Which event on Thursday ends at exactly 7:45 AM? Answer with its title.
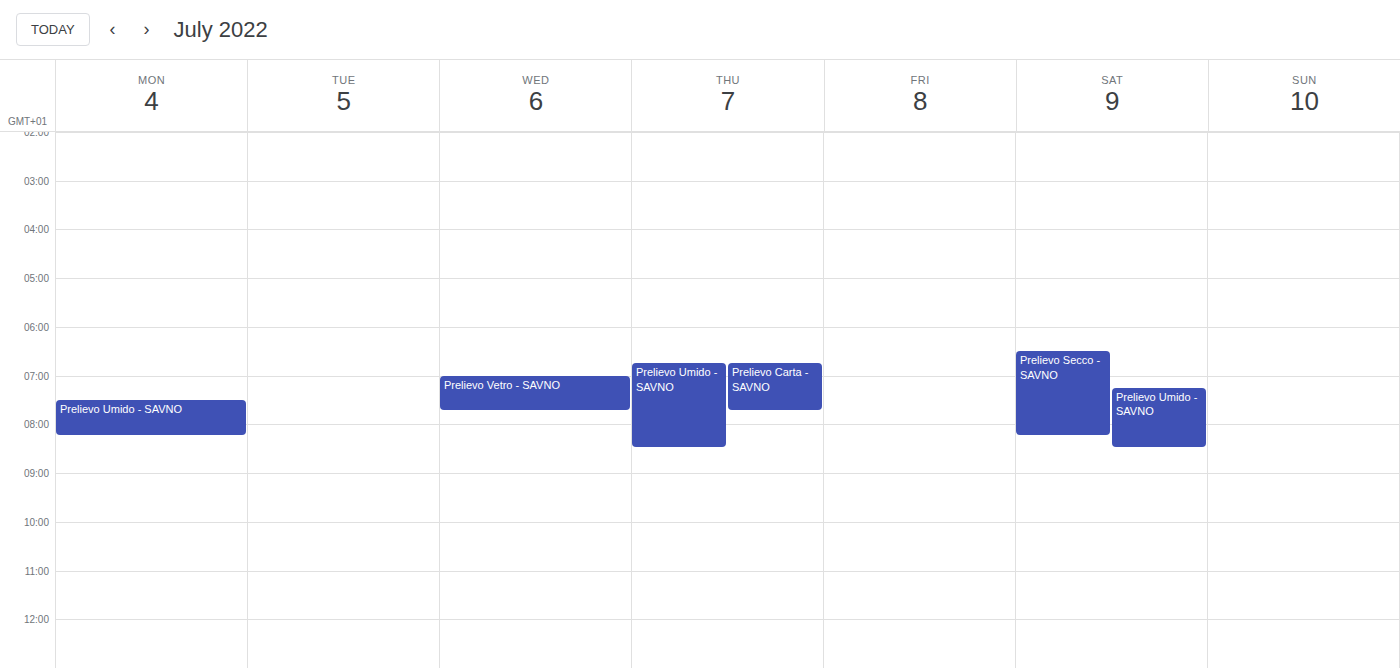
"Prelievo Carta - SAVNO"